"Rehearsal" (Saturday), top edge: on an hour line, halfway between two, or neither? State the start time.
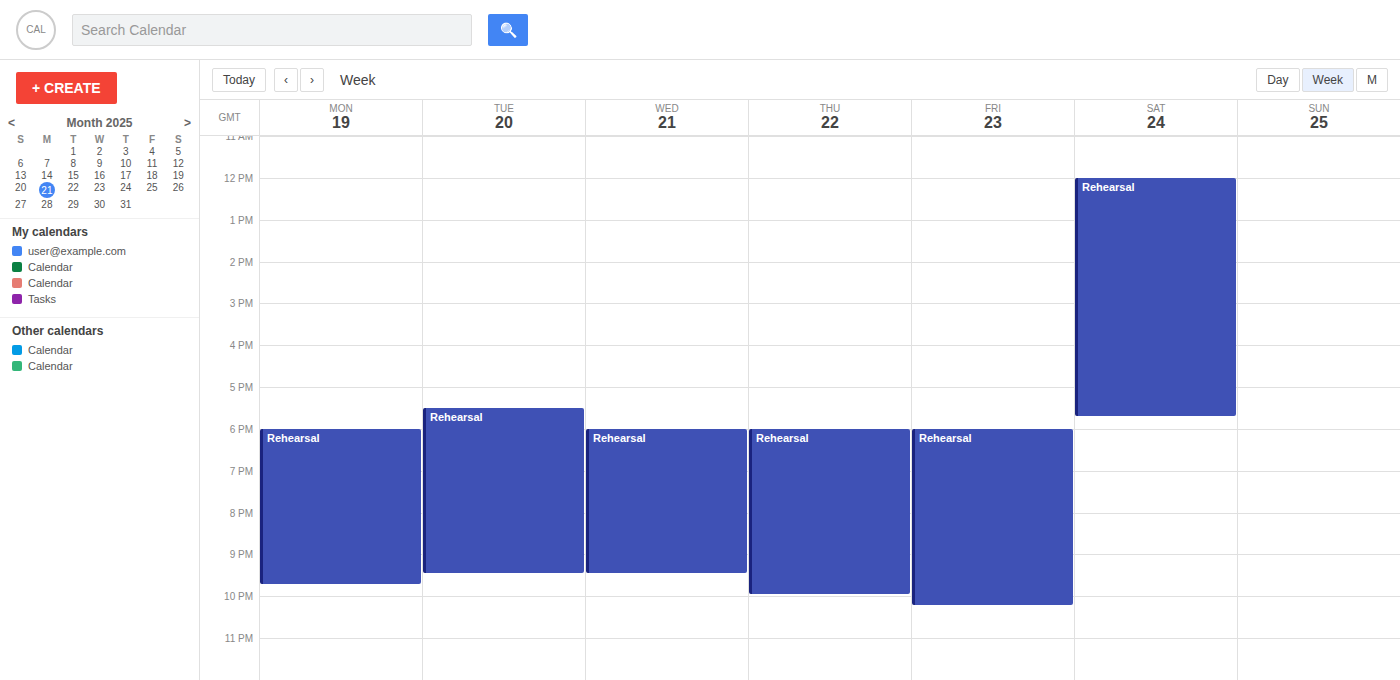
12:00 -- exactly on the 12:00 line.